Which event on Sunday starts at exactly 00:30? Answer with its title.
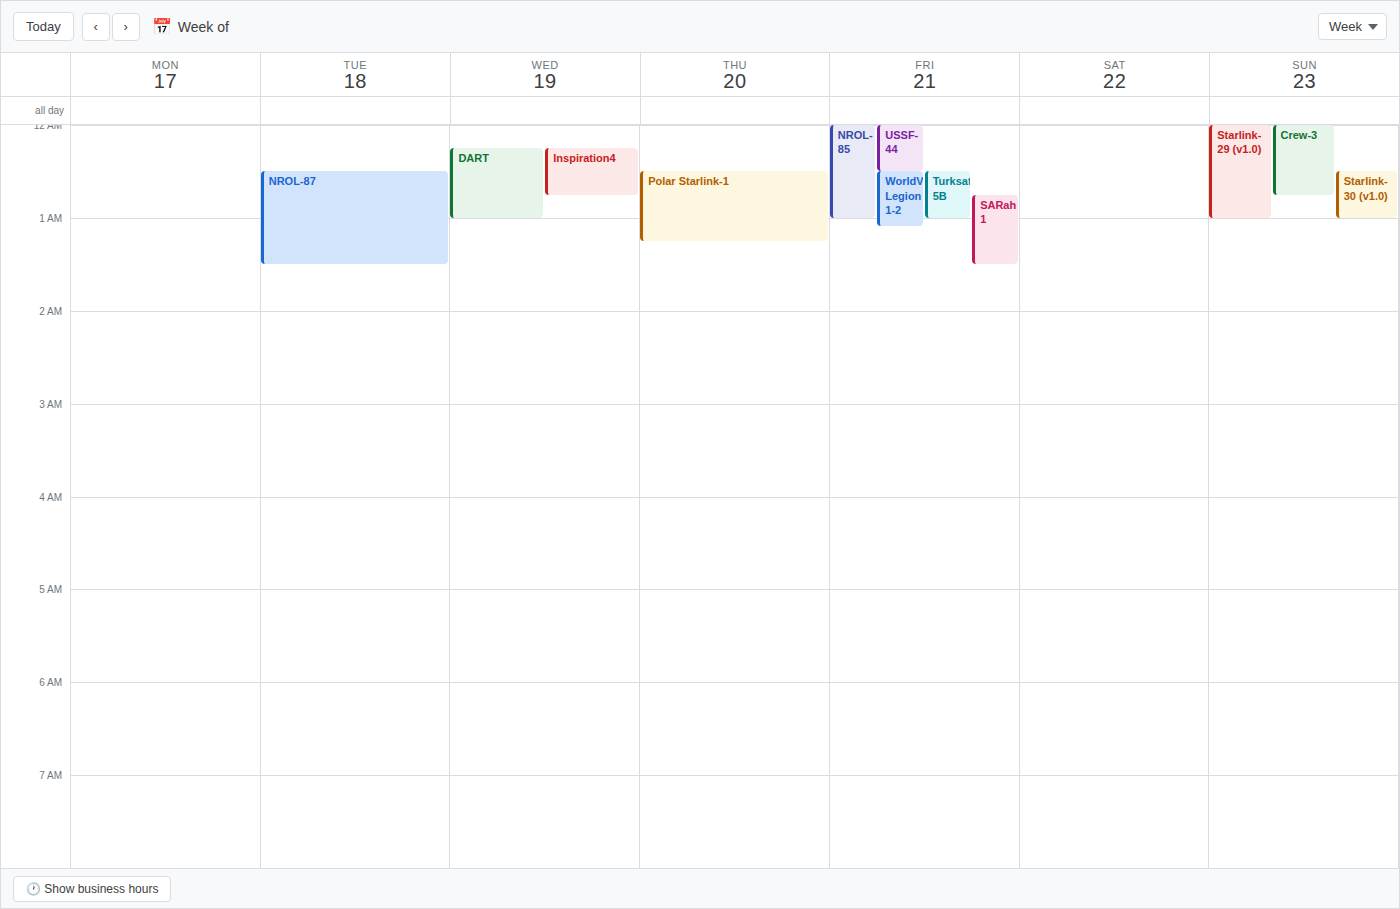
"Starlink-30 (v1.0)"